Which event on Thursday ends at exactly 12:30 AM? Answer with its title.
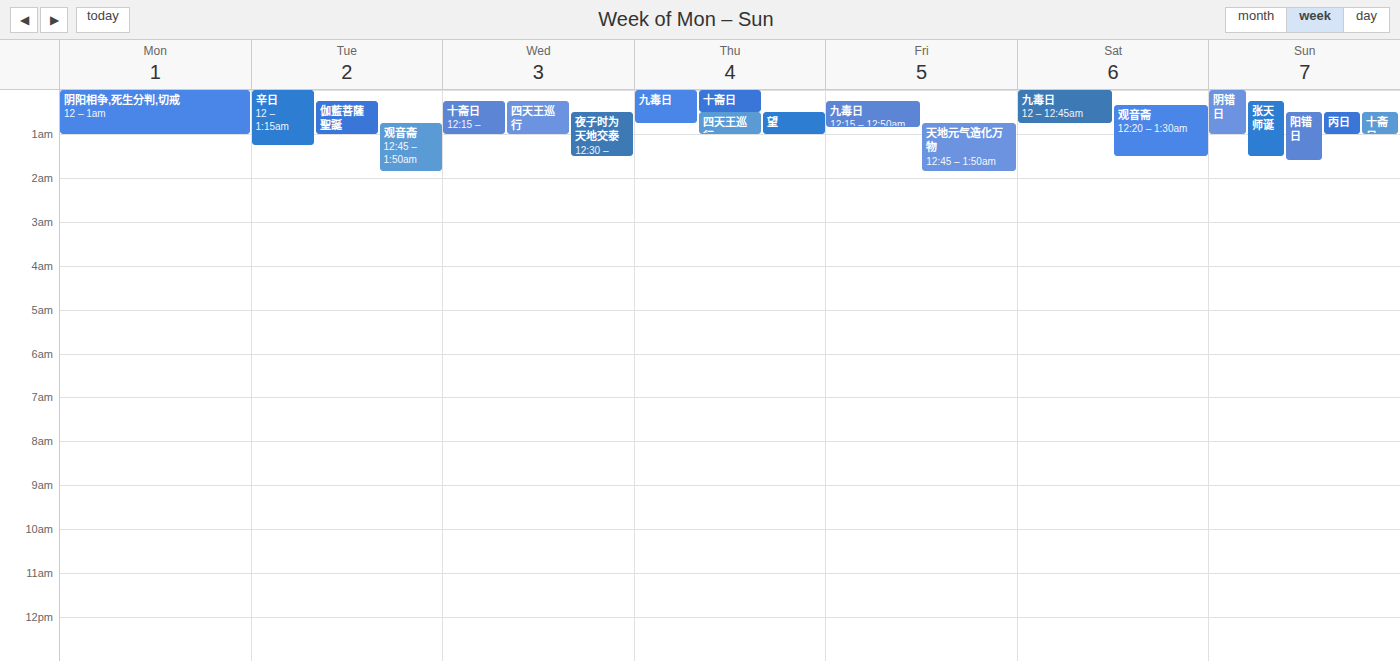
"十斋日"